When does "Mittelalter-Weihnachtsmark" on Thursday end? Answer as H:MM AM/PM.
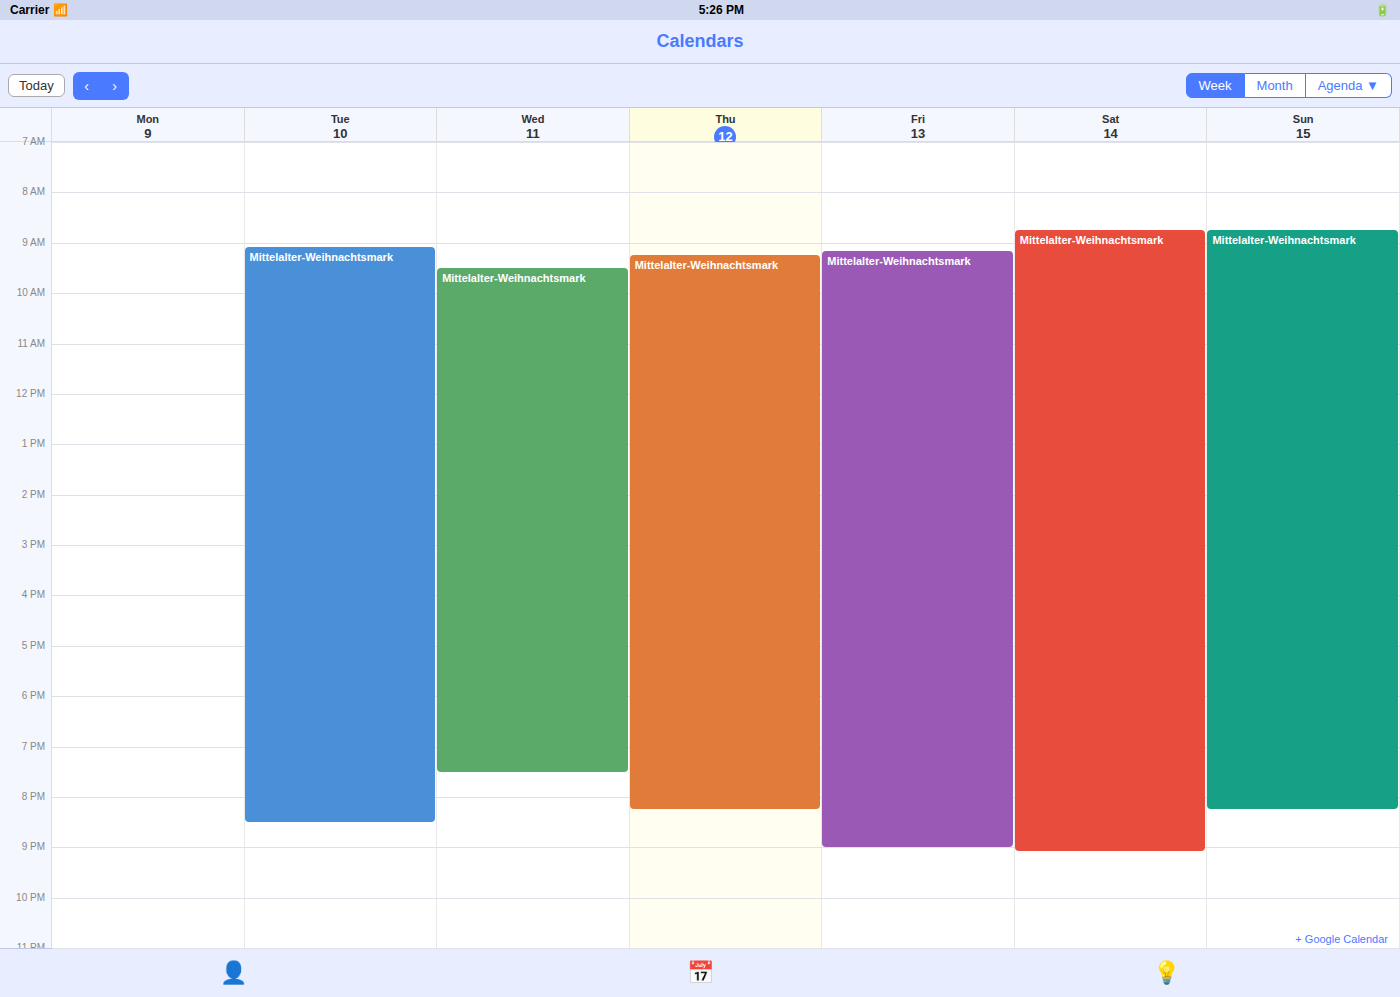
8:15 PM